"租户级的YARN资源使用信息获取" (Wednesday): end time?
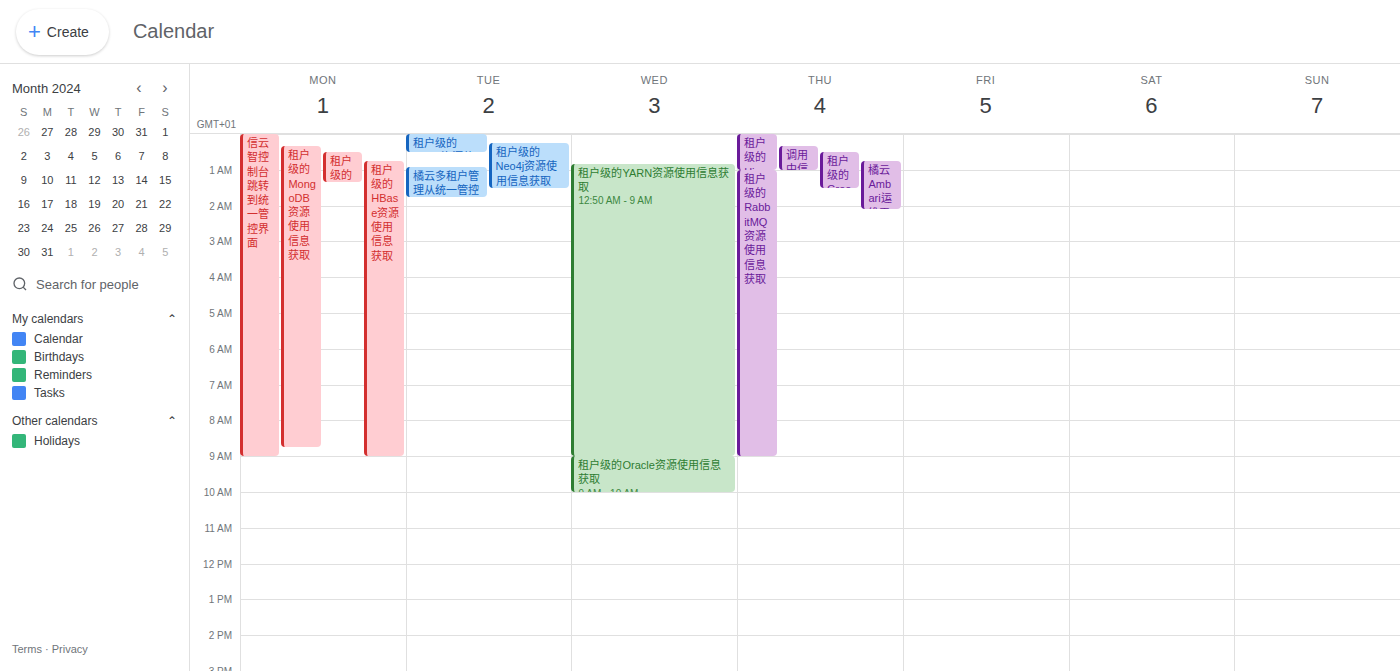
09:00